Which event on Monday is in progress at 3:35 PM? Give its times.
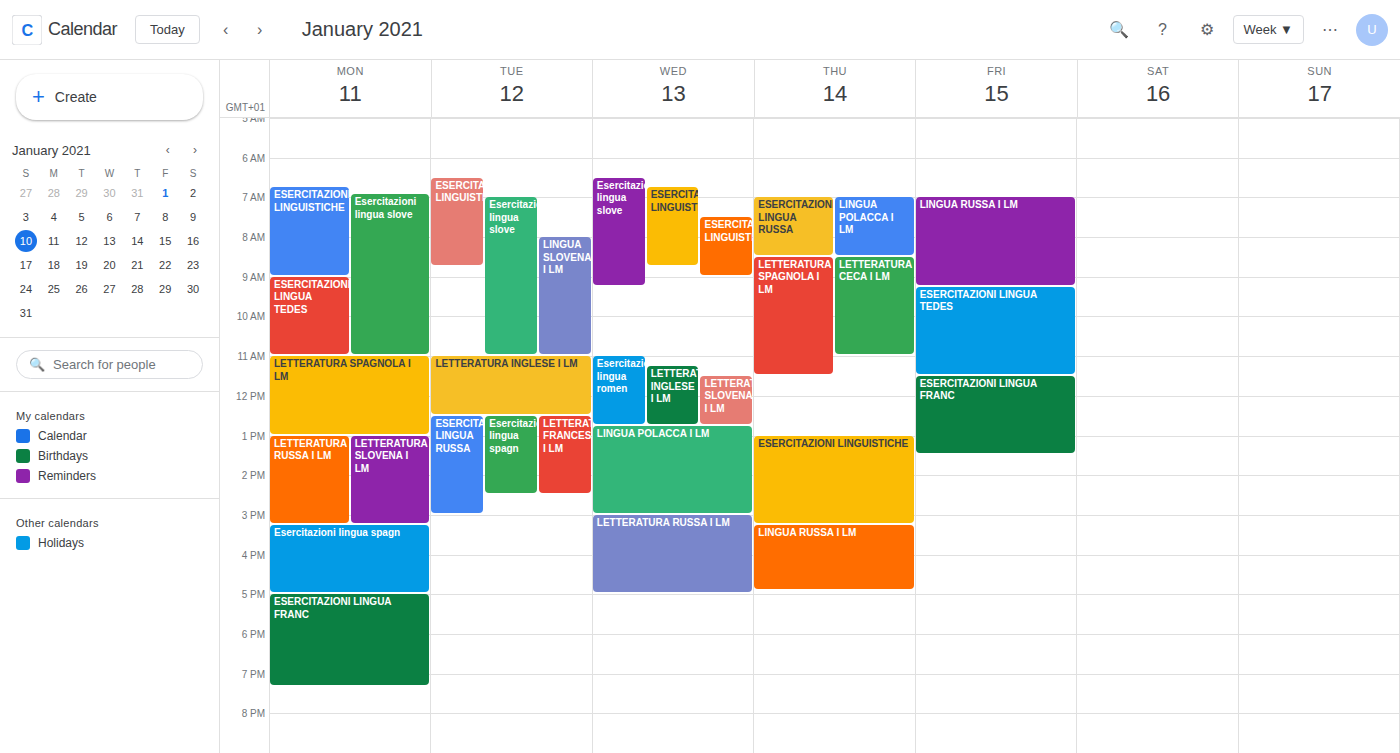
"Esercitazioni lingua spagn", 3:15 PM to 5:00 PM